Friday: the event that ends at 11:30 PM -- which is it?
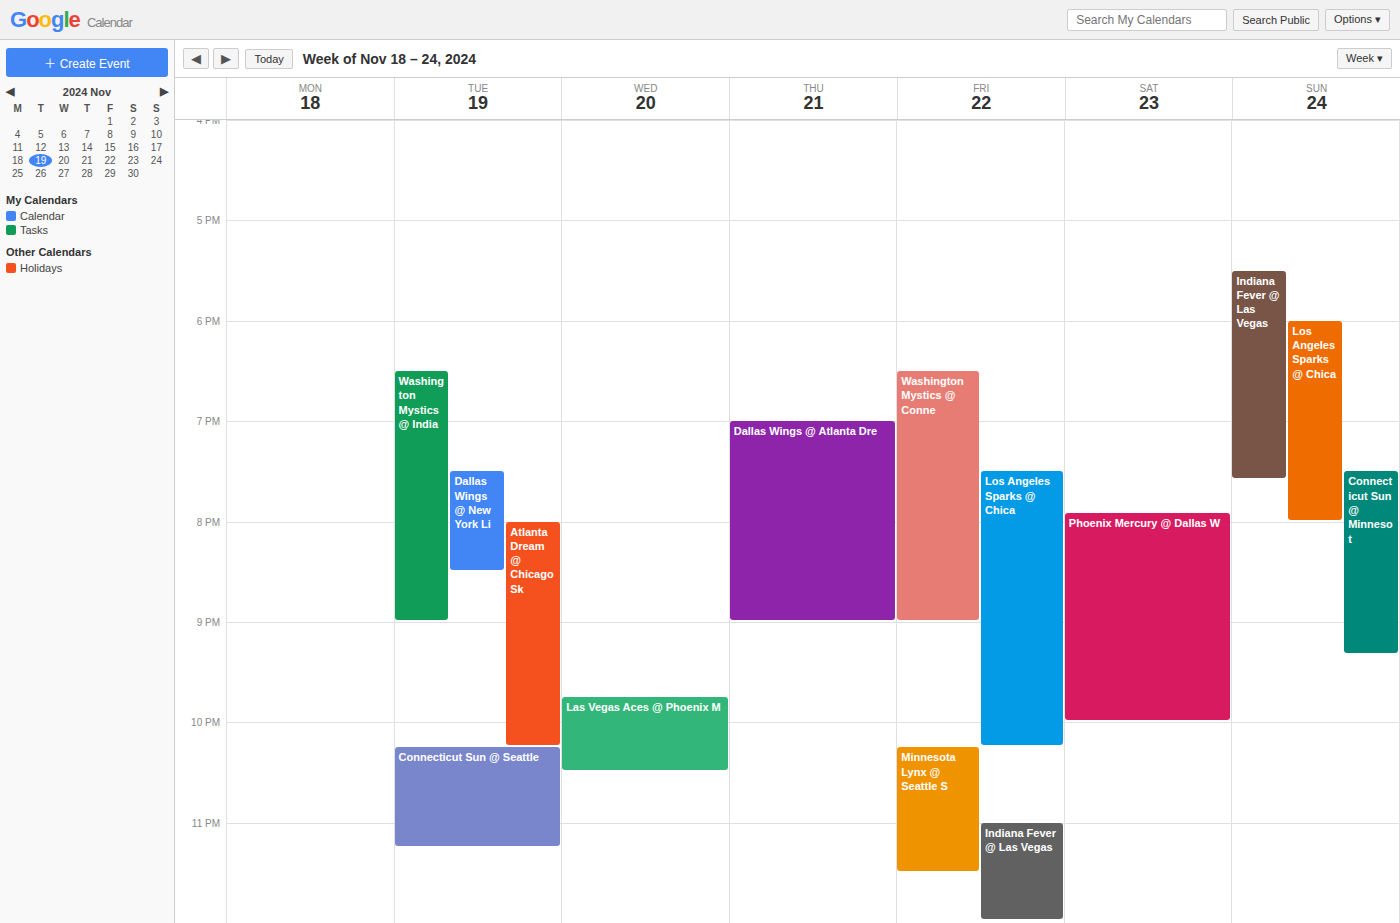
"Minnesota Lynx @ Seattle S"